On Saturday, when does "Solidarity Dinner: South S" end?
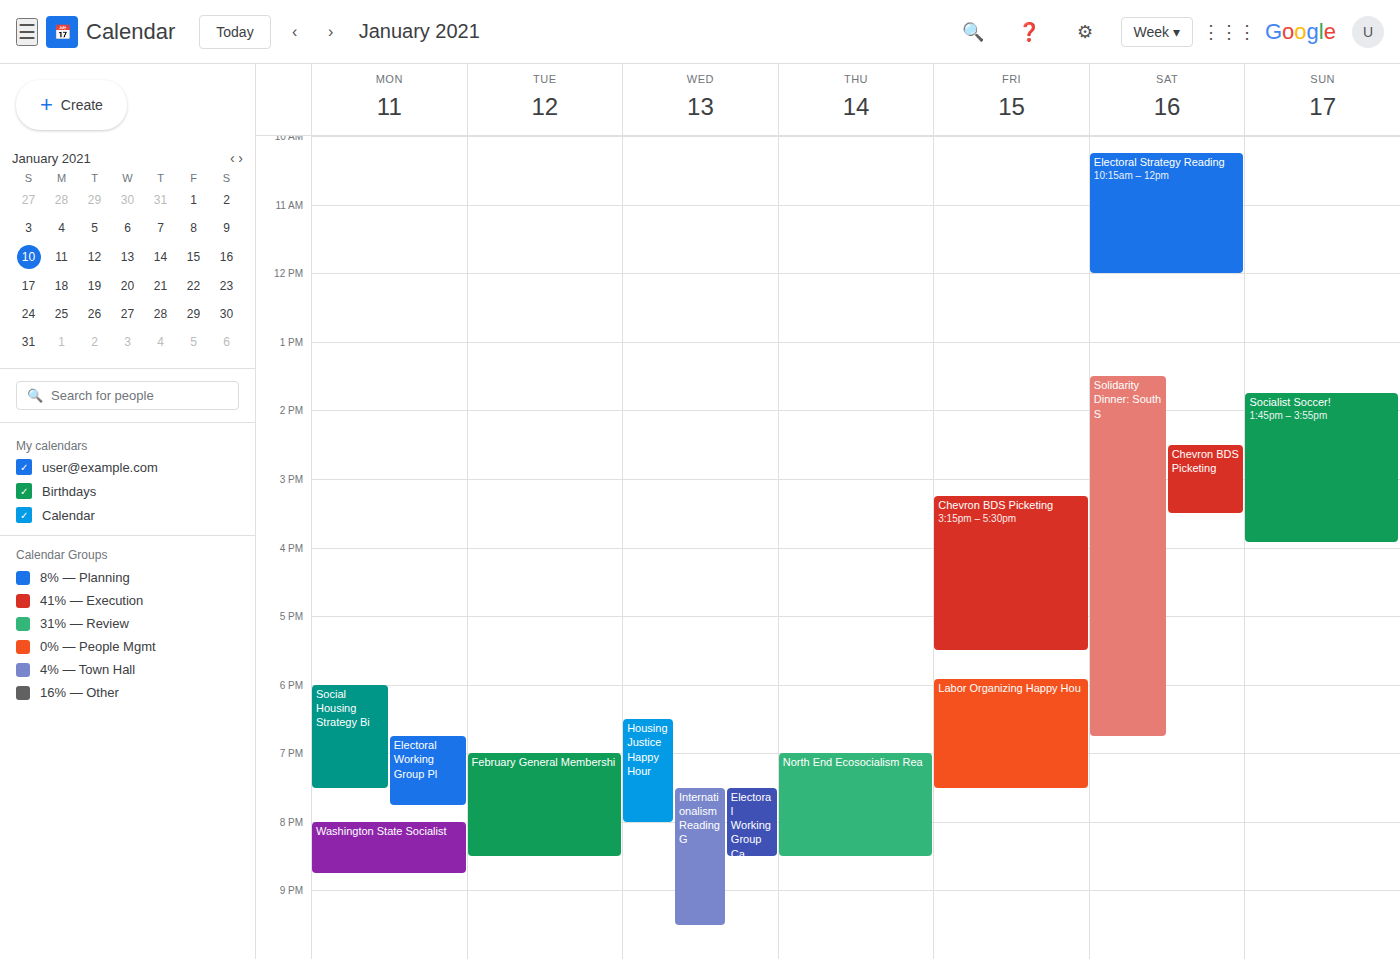
6:45 PM